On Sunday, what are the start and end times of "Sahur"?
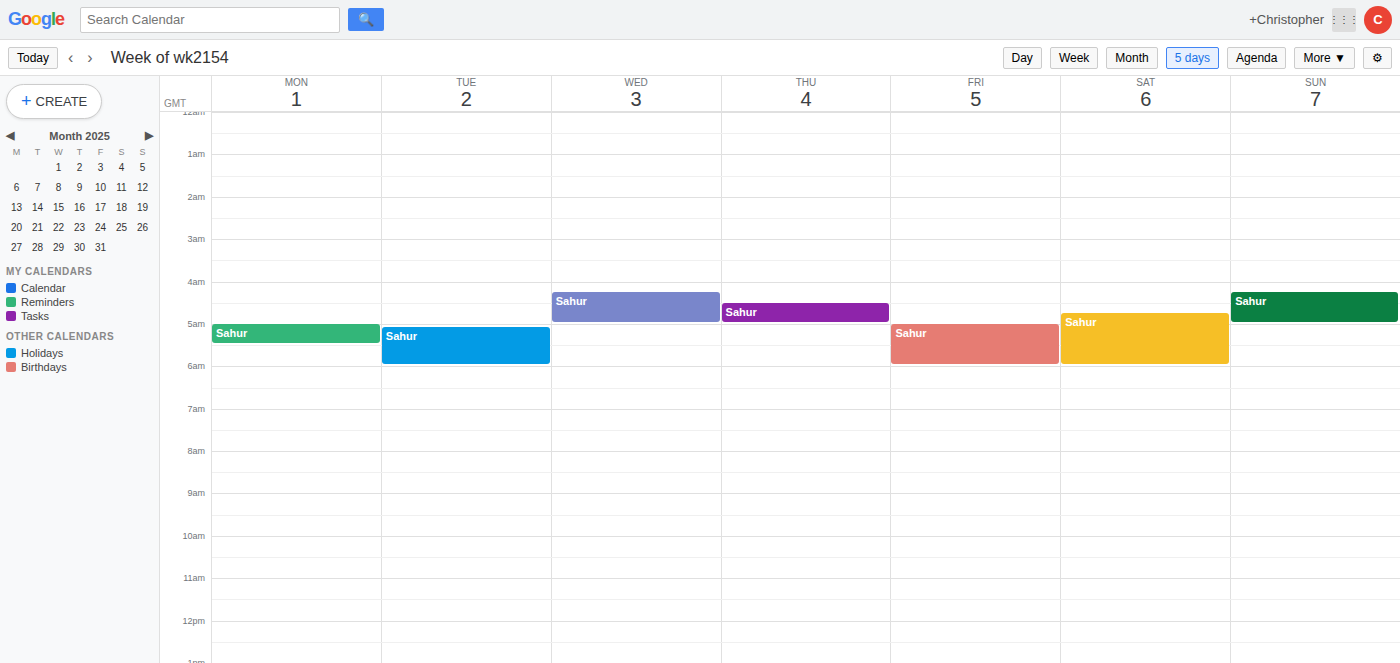
4:15 AM to 5:00 AM